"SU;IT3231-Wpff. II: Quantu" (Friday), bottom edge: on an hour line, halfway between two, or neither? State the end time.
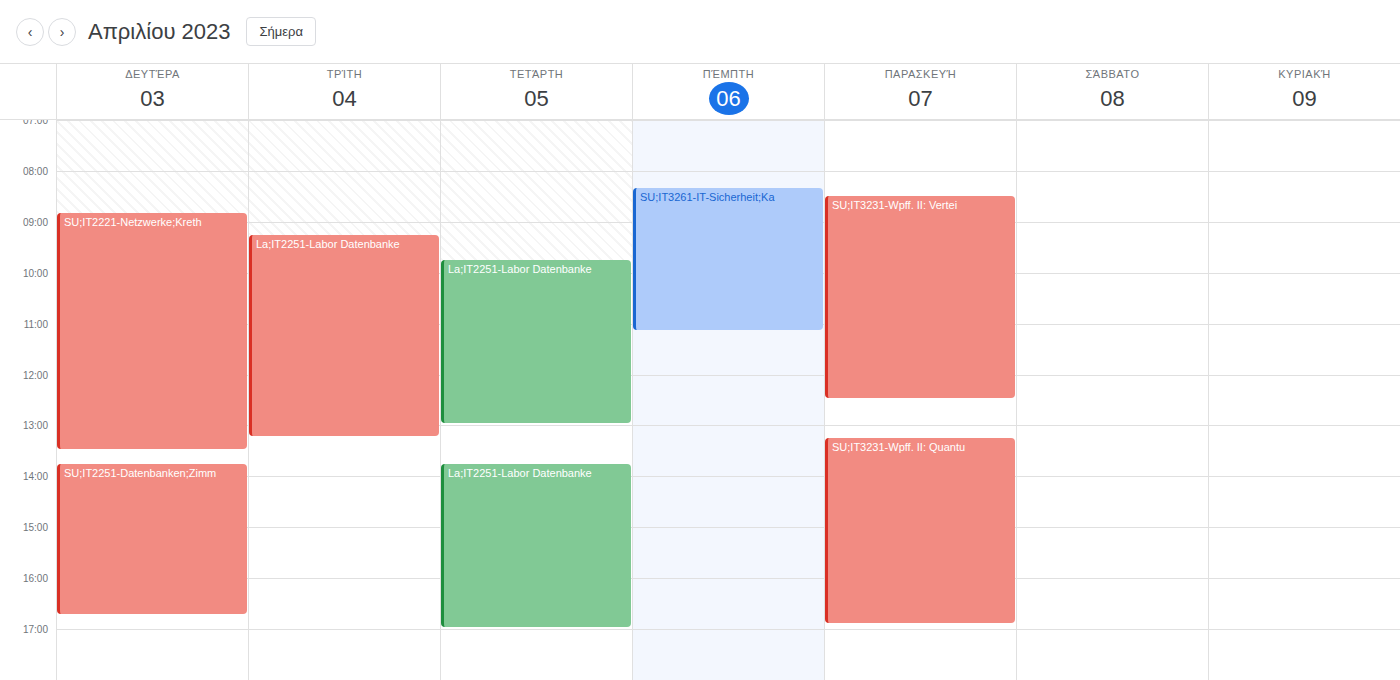
4:55 PM -- neither: 55 minutes below the 4 PM line and 5 minutes above the 5 PM line.